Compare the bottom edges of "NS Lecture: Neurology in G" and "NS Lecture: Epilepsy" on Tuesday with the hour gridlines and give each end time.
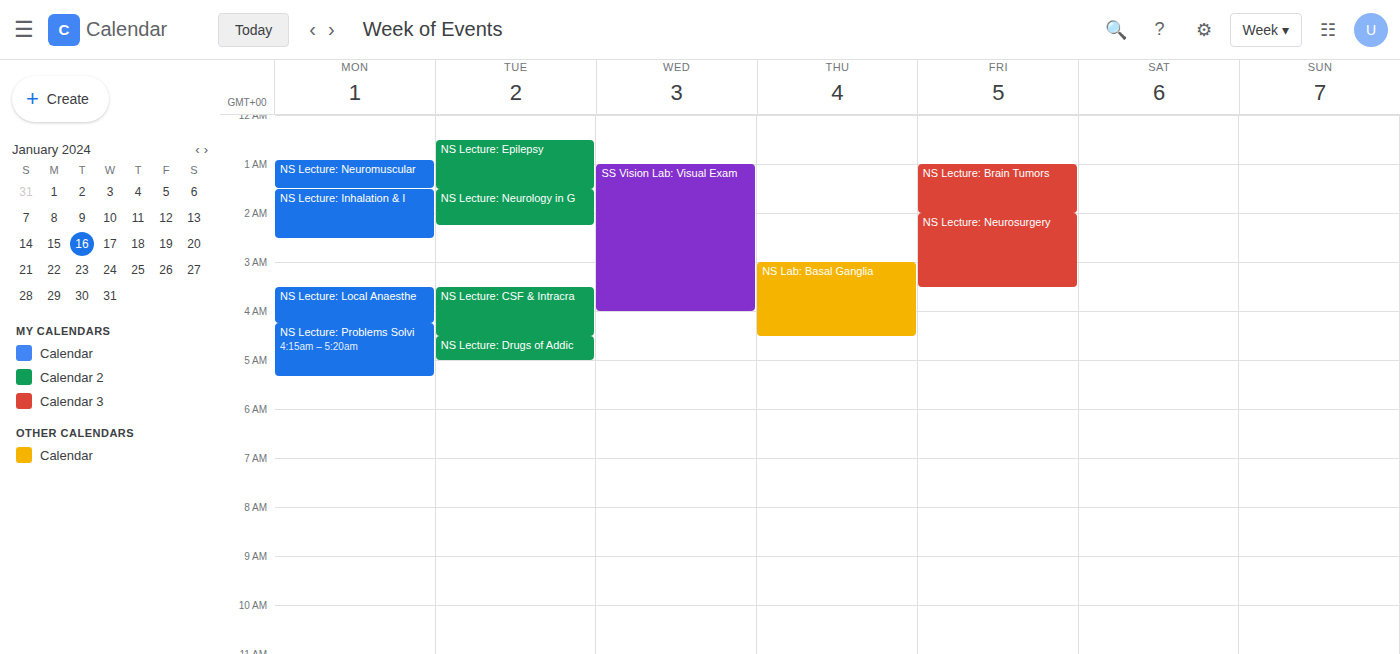
"NS Lecture: Neurology in G": 2:15 AM, neither: a quarter of the way from the 2 AM line to the 3 AM line. "NS Lecture: Epilepsy": 1:30 AM, halfway between the 1 AM and 2 AM lines.